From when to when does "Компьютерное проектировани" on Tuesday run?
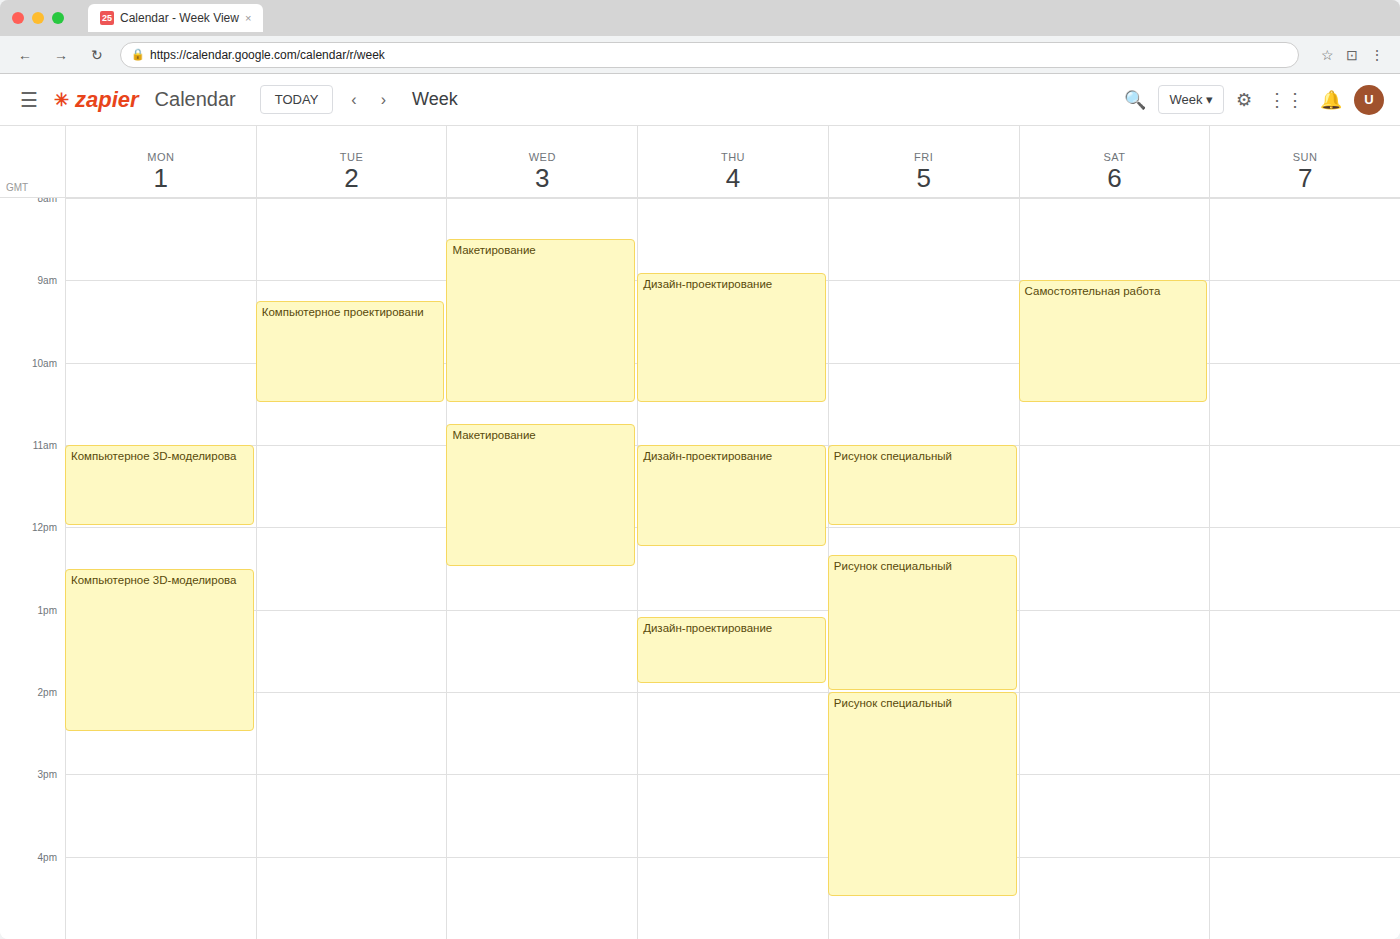
9:15 AM to 10:30 AM